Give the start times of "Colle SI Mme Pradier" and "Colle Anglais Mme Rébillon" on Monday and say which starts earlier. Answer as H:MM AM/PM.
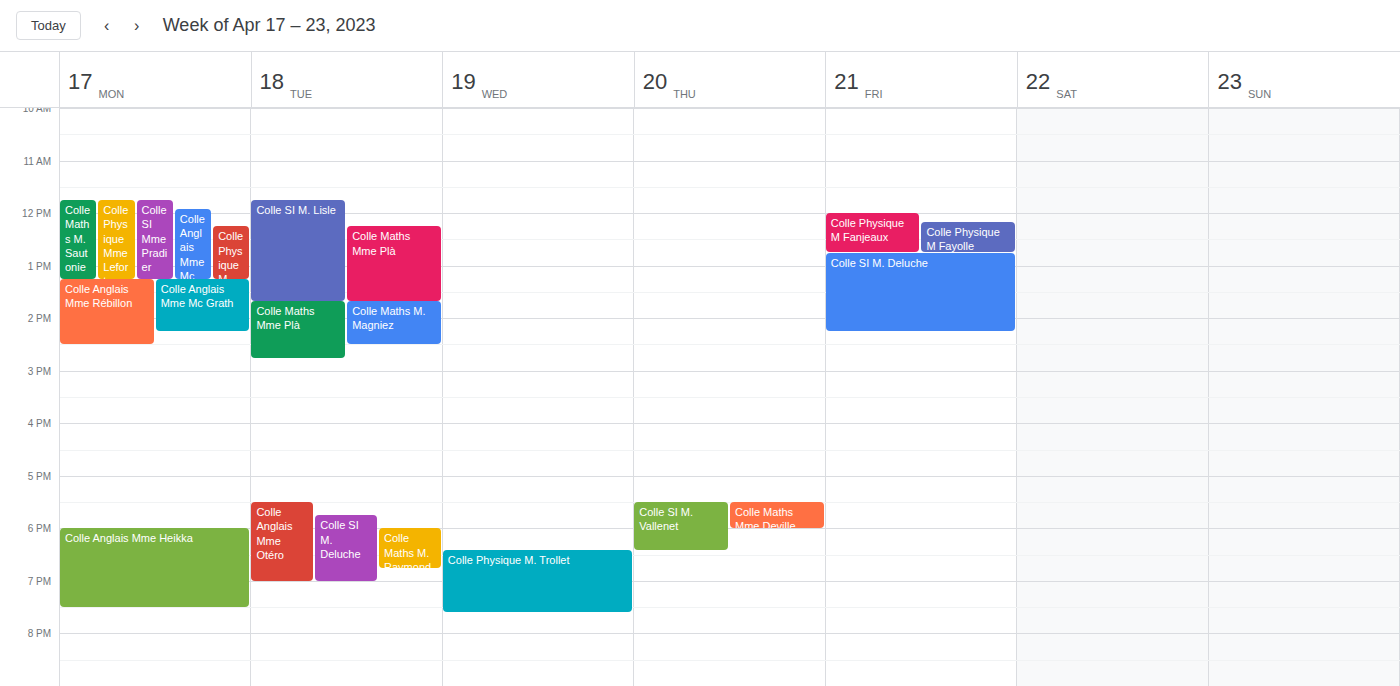
"Colle SI Mme Pradier" 11:45 AM; "Colle Anglais Mme Rébillon" 1:15 PM.